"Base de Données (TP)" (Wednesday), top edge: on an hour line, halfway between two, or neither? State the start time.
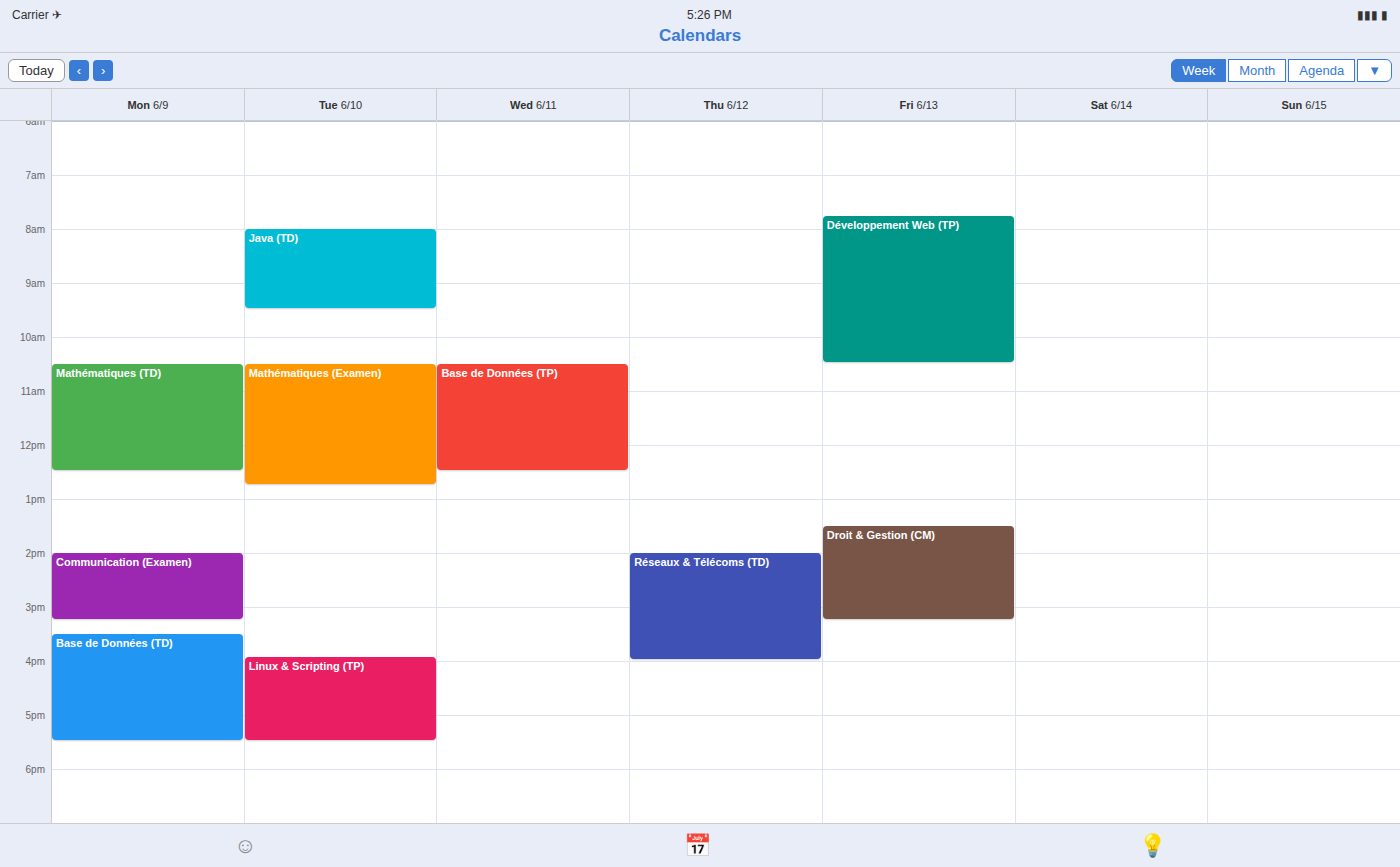
10:30 -- halfway between the 10:00 and 11:00 lines.